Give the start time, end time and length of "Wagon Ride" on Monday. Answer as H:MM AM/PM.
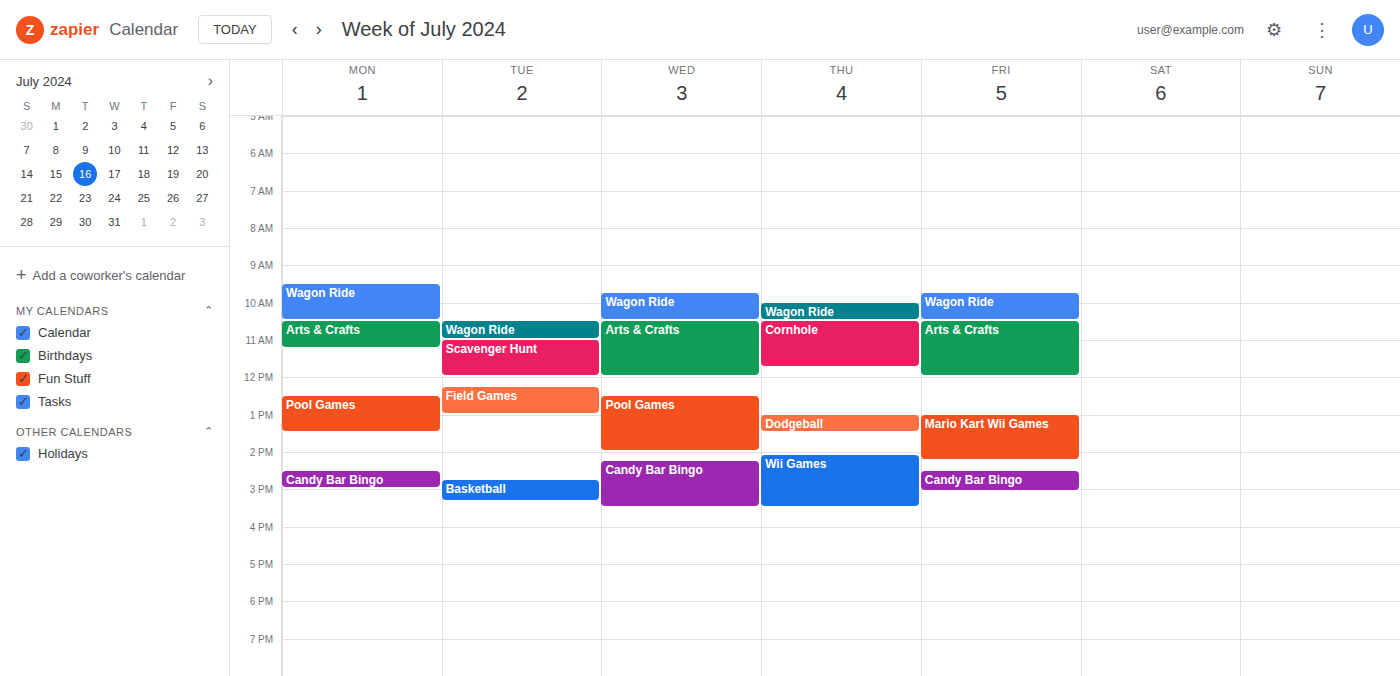
9:30 AM to 10:30 AM, 1 hour